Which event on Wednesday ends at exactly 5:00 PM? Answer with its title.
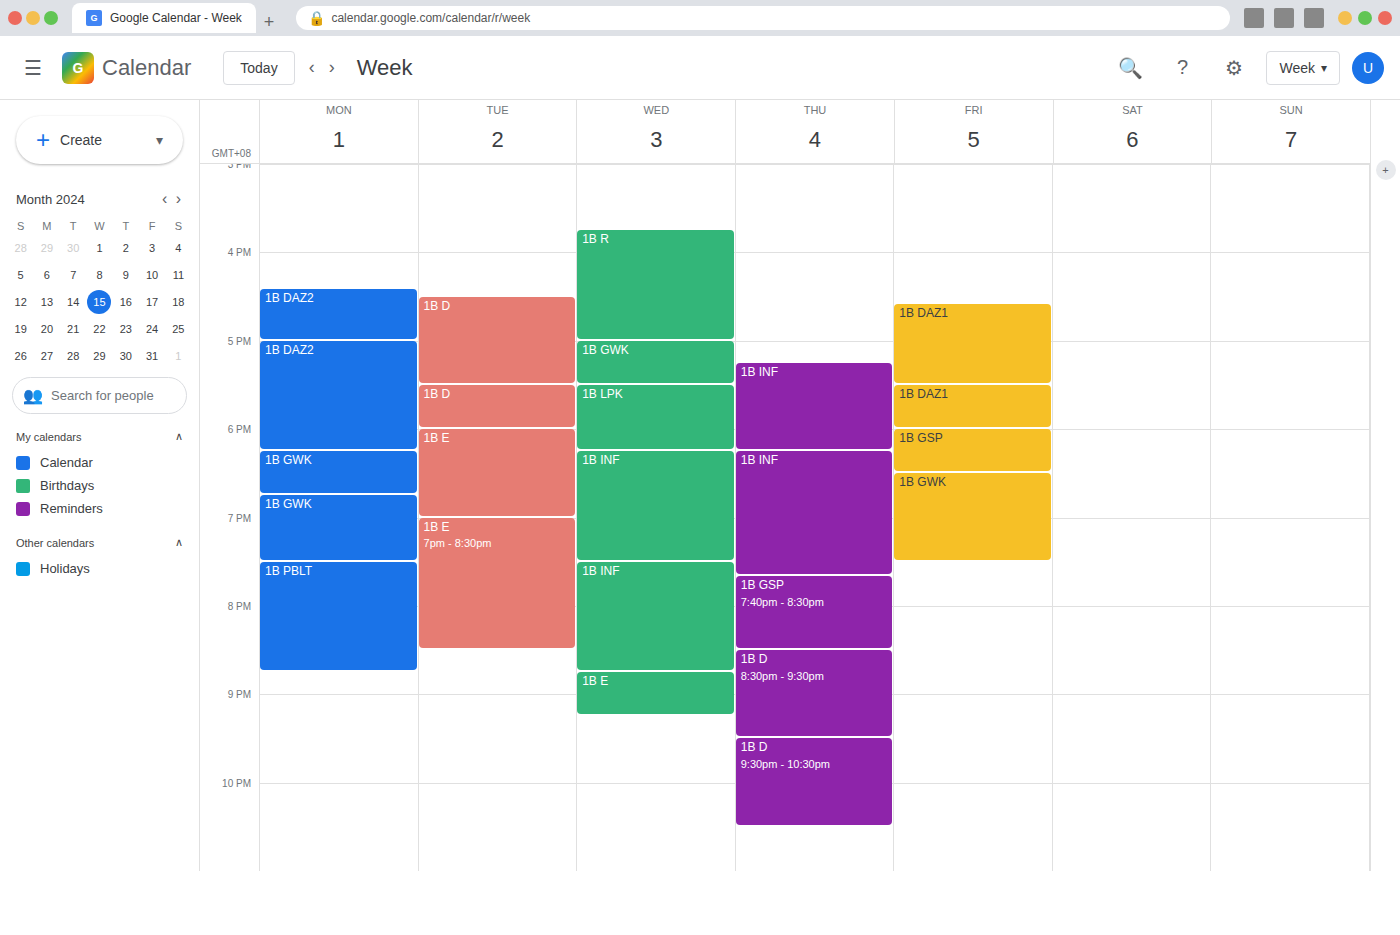
"1B R"